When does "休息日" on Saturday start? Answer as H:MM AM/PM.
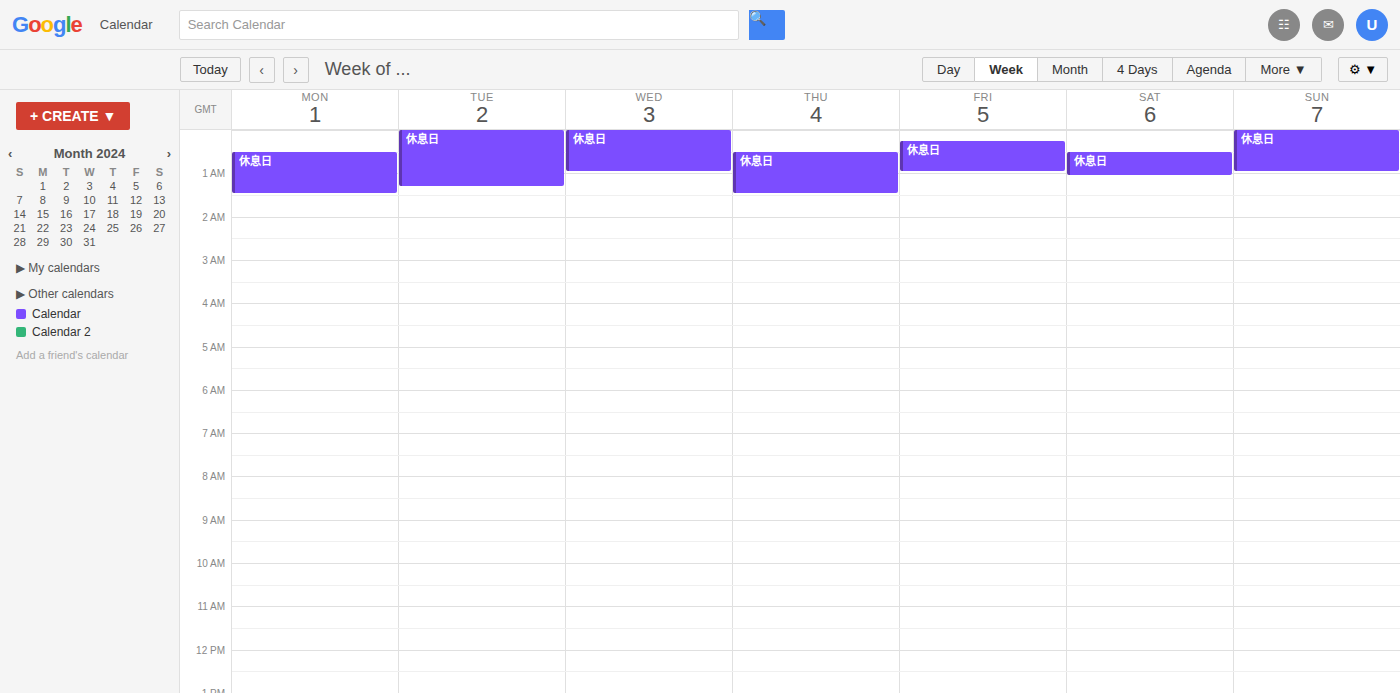
12:30 AM